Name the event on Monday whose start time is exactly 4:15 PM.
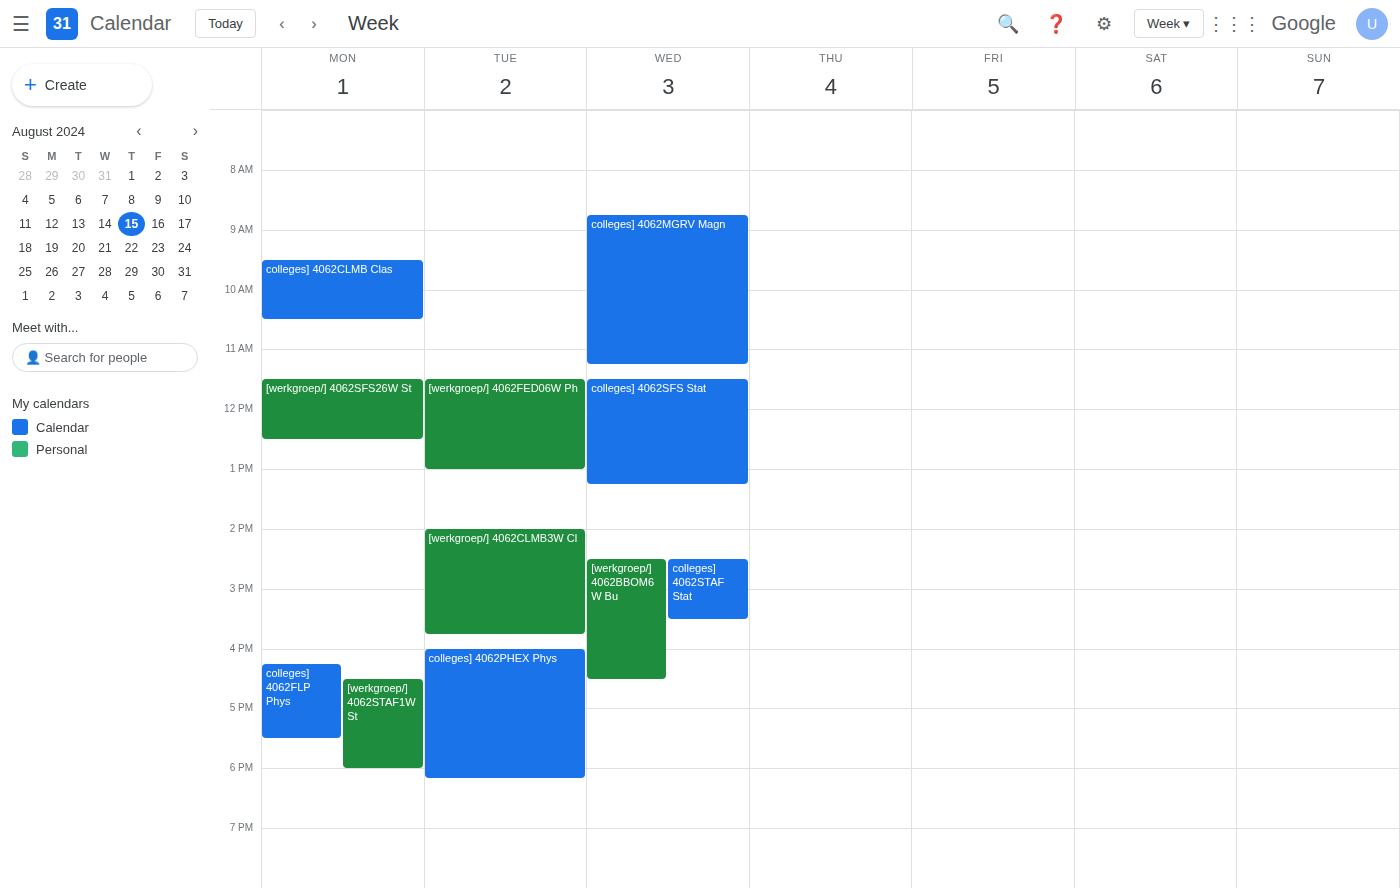
"colleges] 4062FLP Phys"